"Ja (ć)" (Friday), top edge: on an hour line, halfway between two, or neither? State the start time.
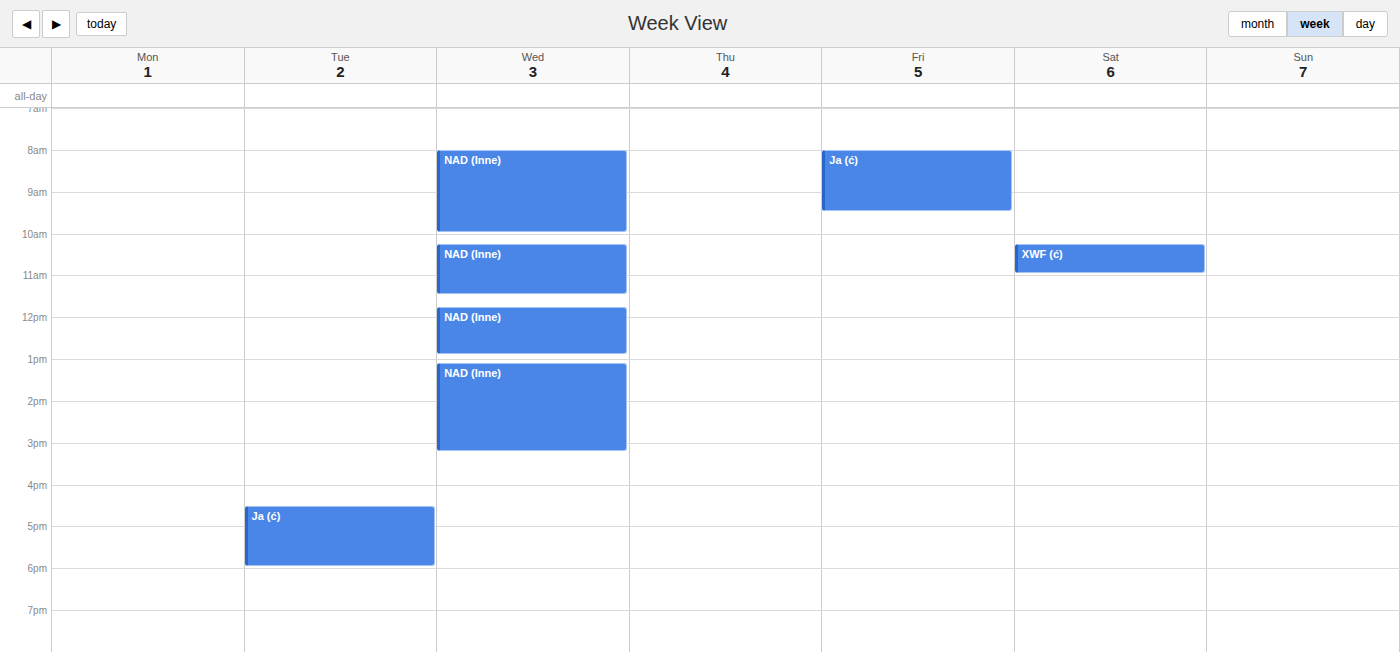
08:00 -- exactly on the 08:00 line.